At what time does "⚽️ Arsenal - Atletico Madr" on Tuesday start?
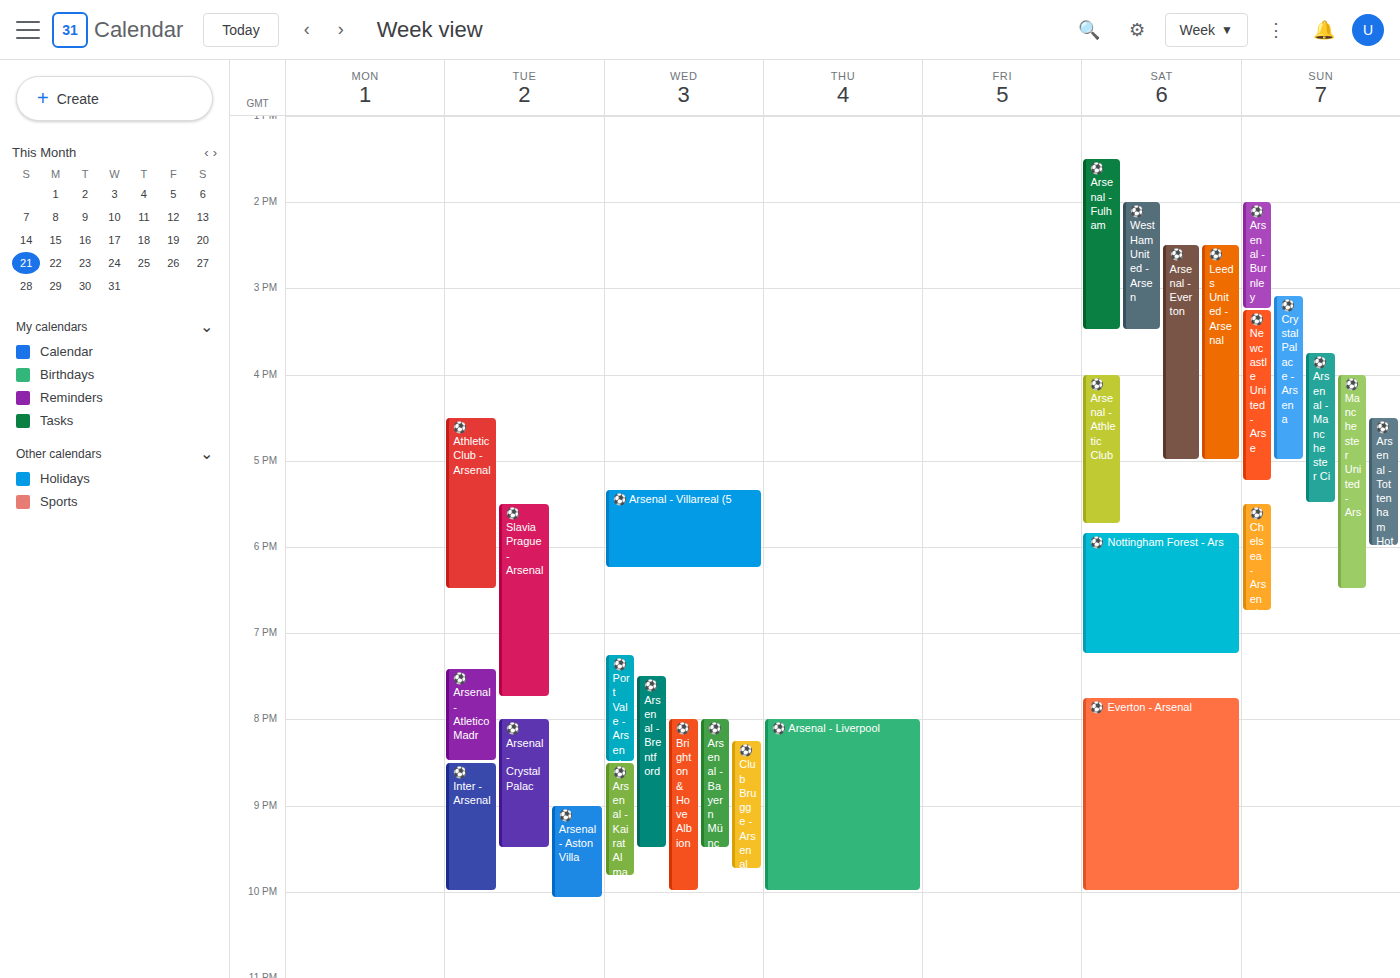
7:25 PM